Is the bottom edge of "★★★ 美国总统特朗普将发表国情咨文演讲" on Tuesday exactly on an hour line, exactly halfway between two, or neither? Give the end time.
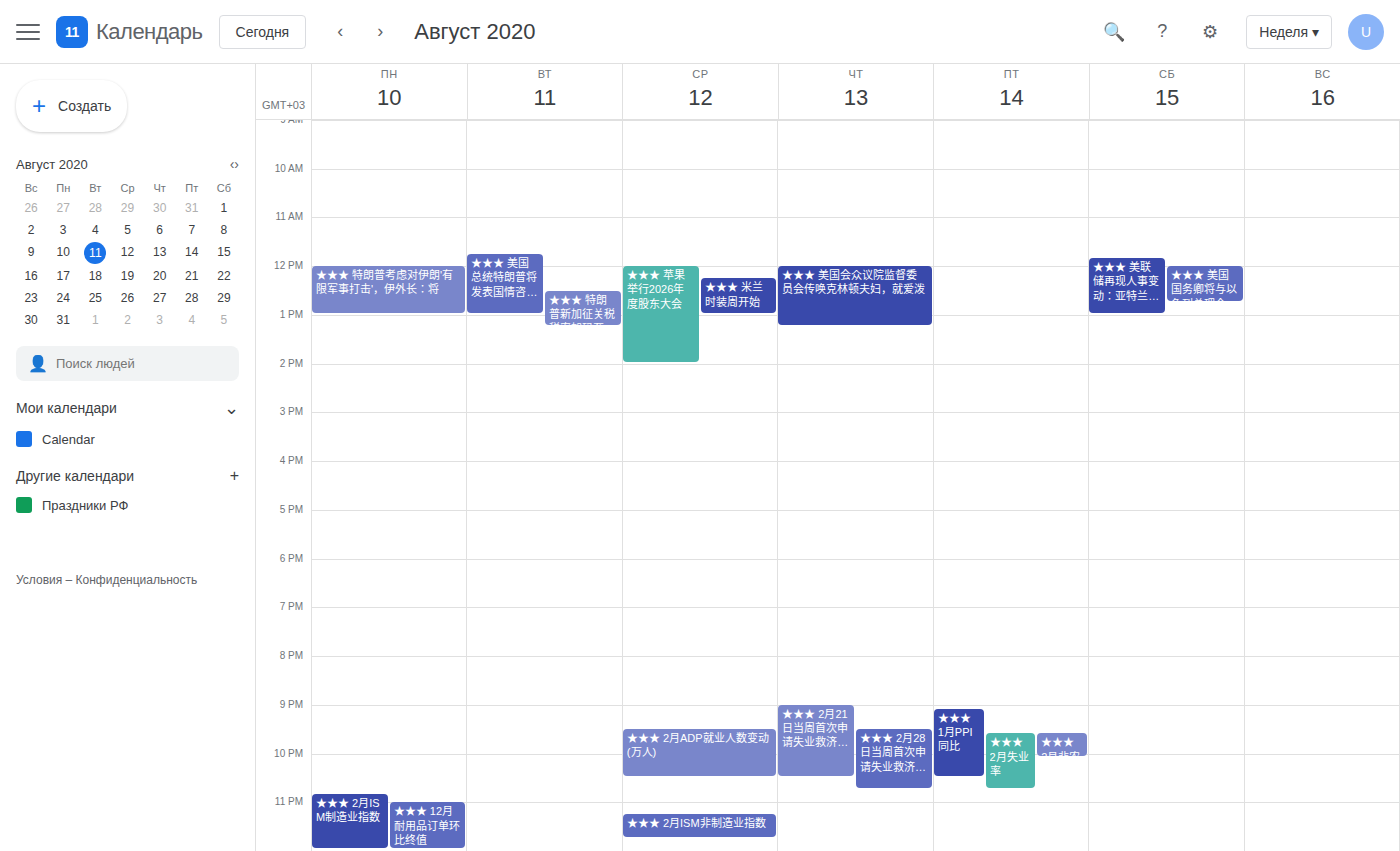
13:00 -- exactly on the 13:00 line.